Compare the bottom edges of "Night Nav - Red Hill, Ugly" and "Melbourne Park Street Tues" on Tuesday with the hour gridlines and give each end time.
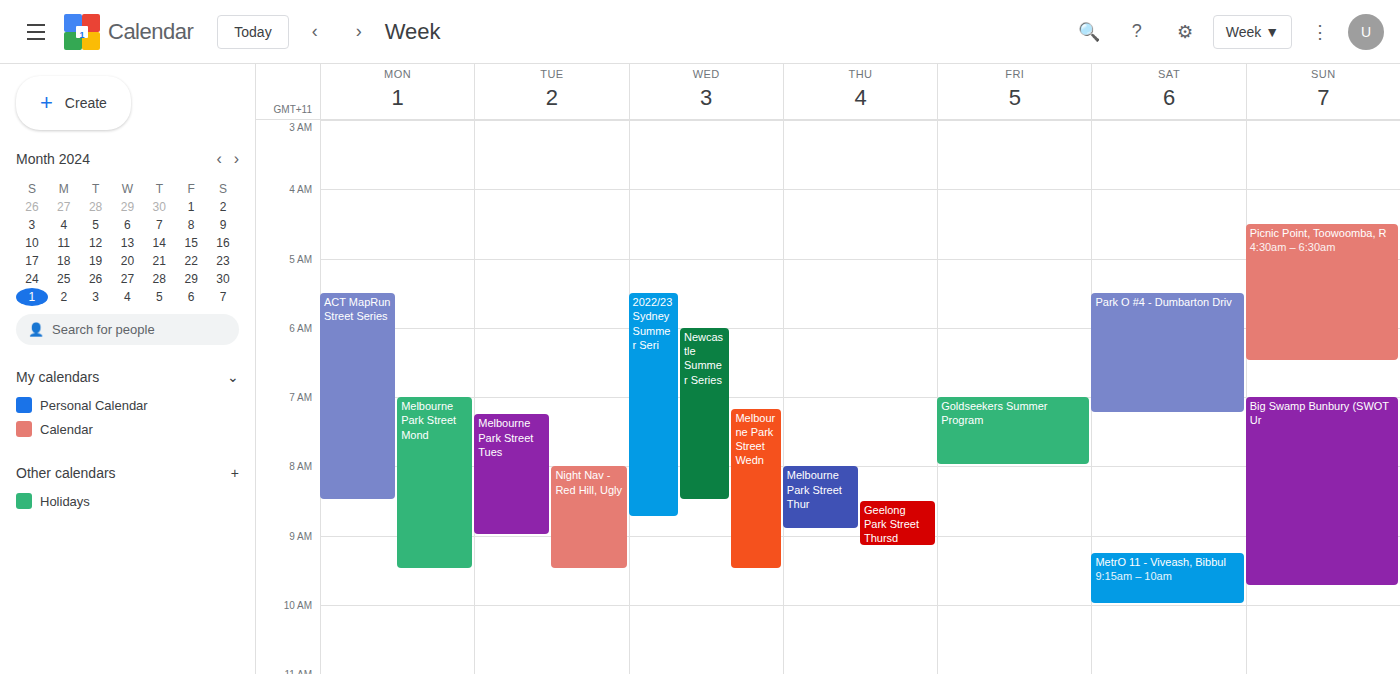
"Night Nav - Red Hill, Ugly": 9:30 AM, halfway between the 9 AM and 10 AM lines. "Melbourne Park Street Tues": 9:00 AM, exactly on the 9 AM line.